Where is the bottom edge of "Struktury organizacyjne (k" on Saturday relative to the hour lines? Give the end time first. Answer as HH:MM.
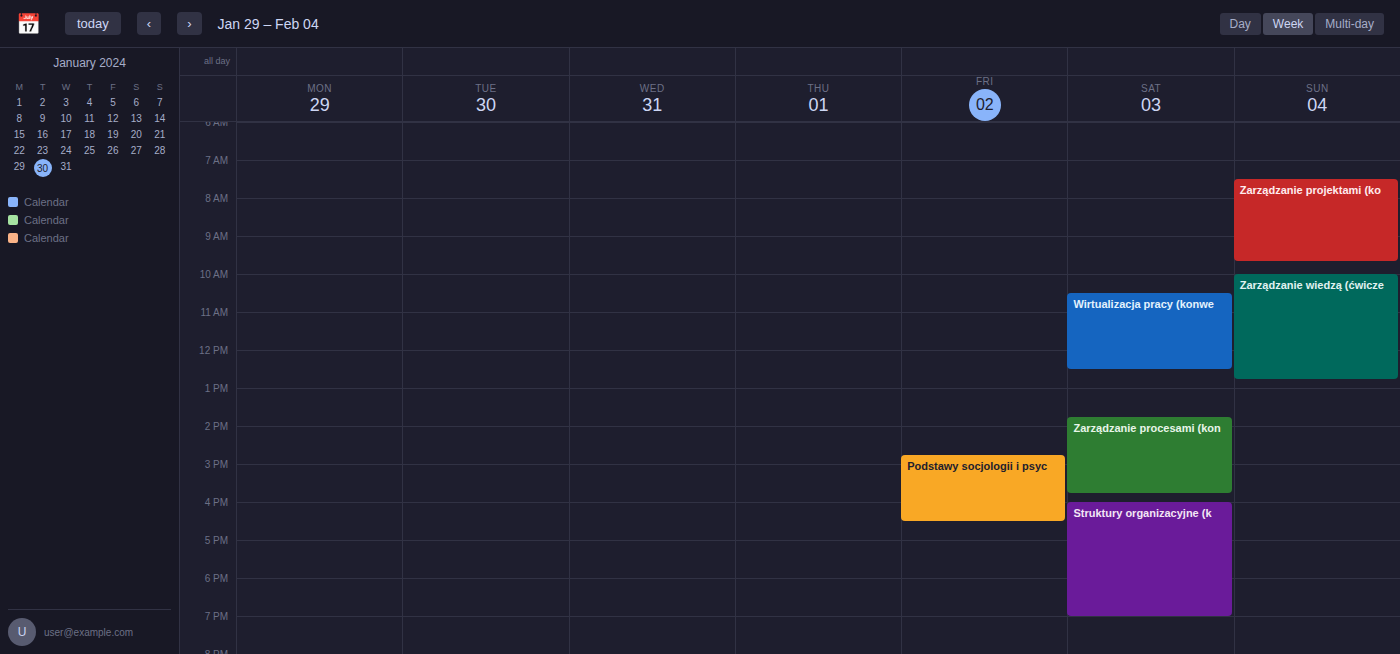
19:00 -- exactly on the 19:00 line.